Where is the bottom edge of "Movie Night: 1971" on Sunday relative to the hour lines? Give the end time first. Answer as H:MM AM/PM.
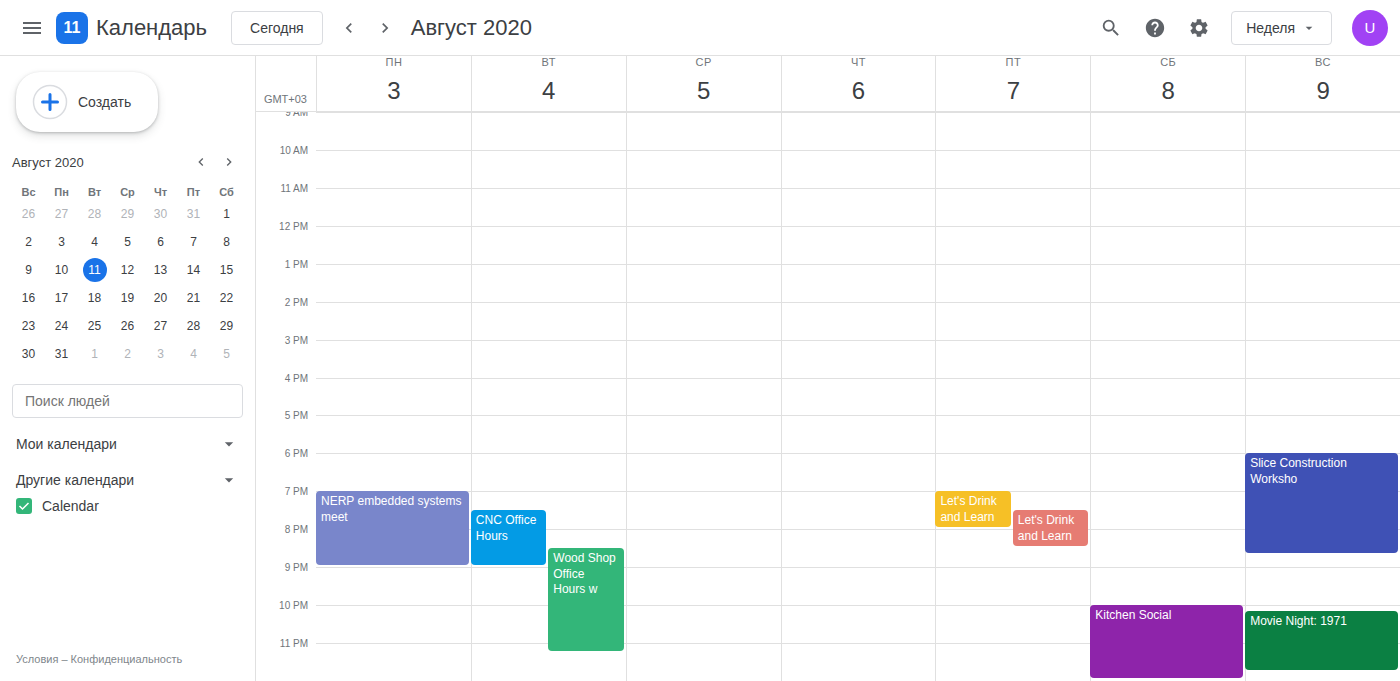
11:45 PM -- neither: three quarters of the way from the 11 PM line to the 12 AM line.